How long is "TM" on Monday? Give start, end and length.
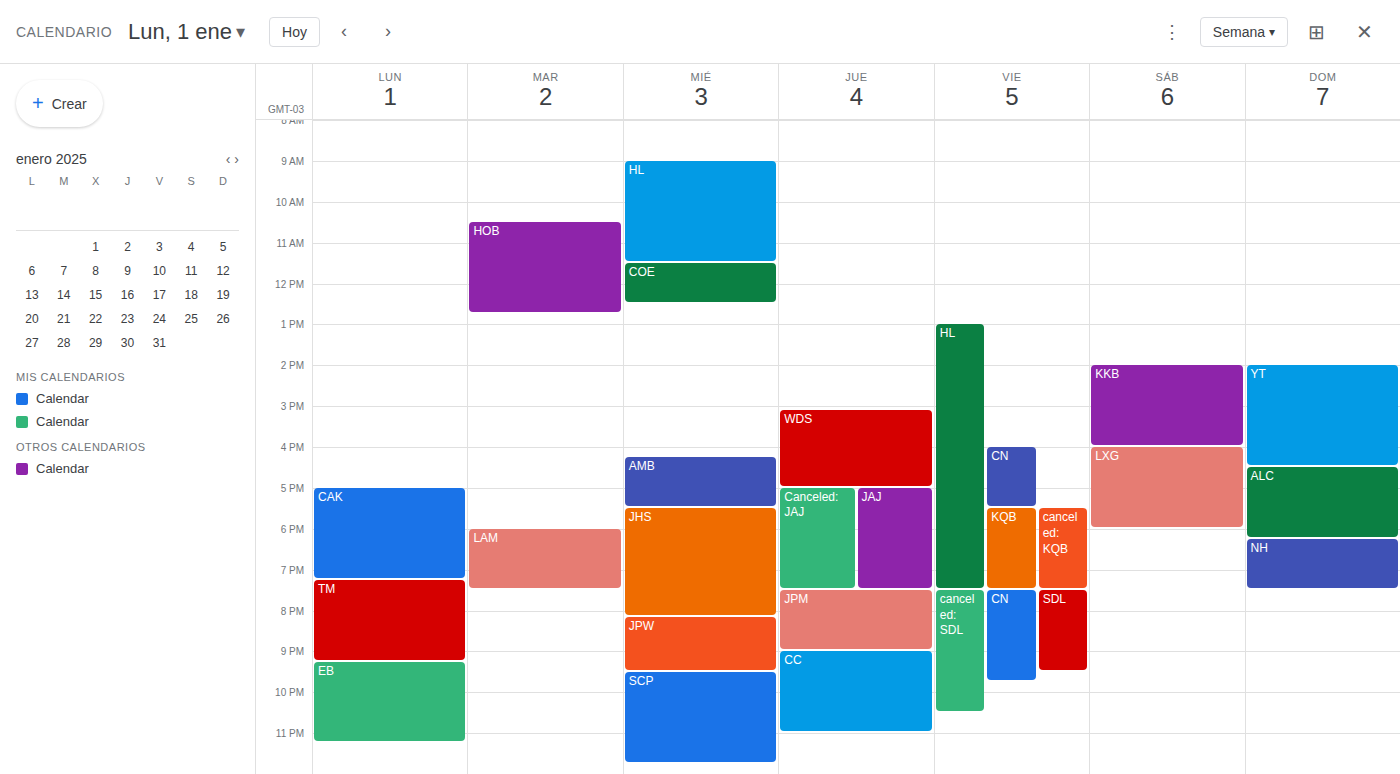
7:15 PM to 9:15 PM, 2 hours